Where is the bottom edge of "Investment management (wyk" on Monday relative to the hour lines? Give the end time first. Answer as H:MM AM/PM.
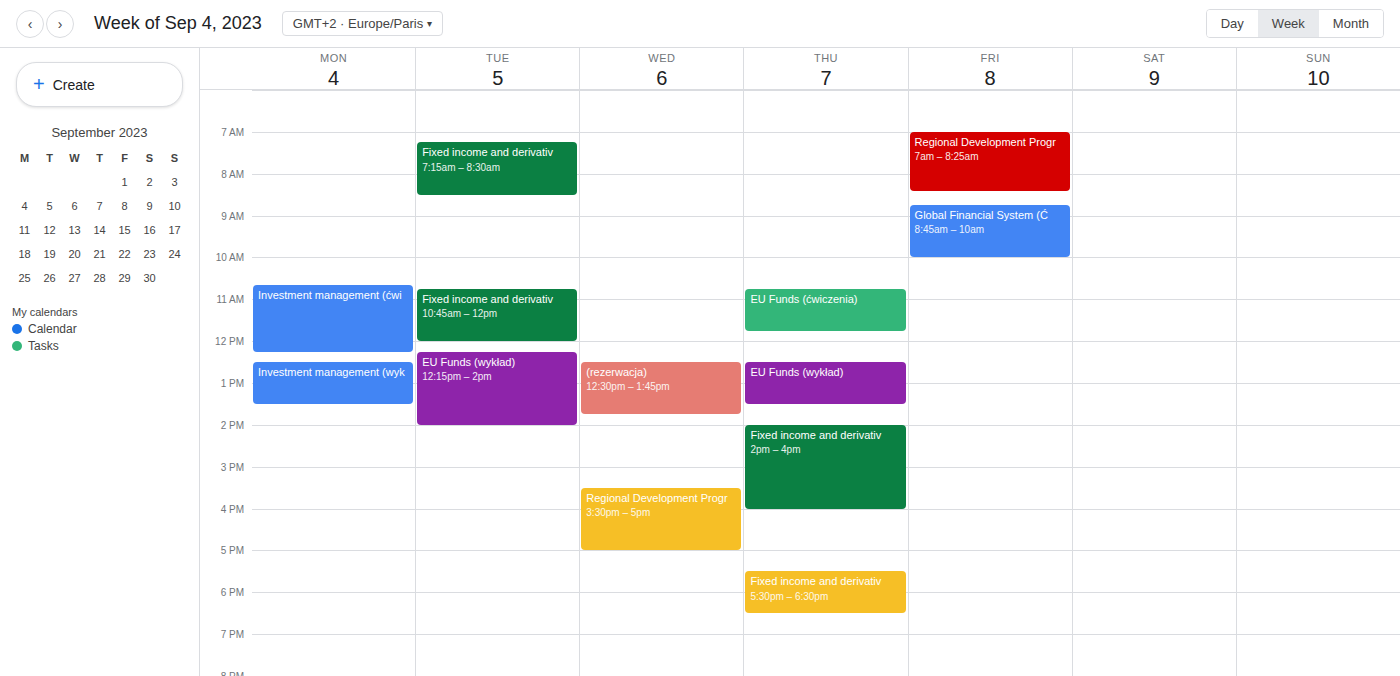
1:30 PM -- halfway between the 1 PM and 2 PM lines.